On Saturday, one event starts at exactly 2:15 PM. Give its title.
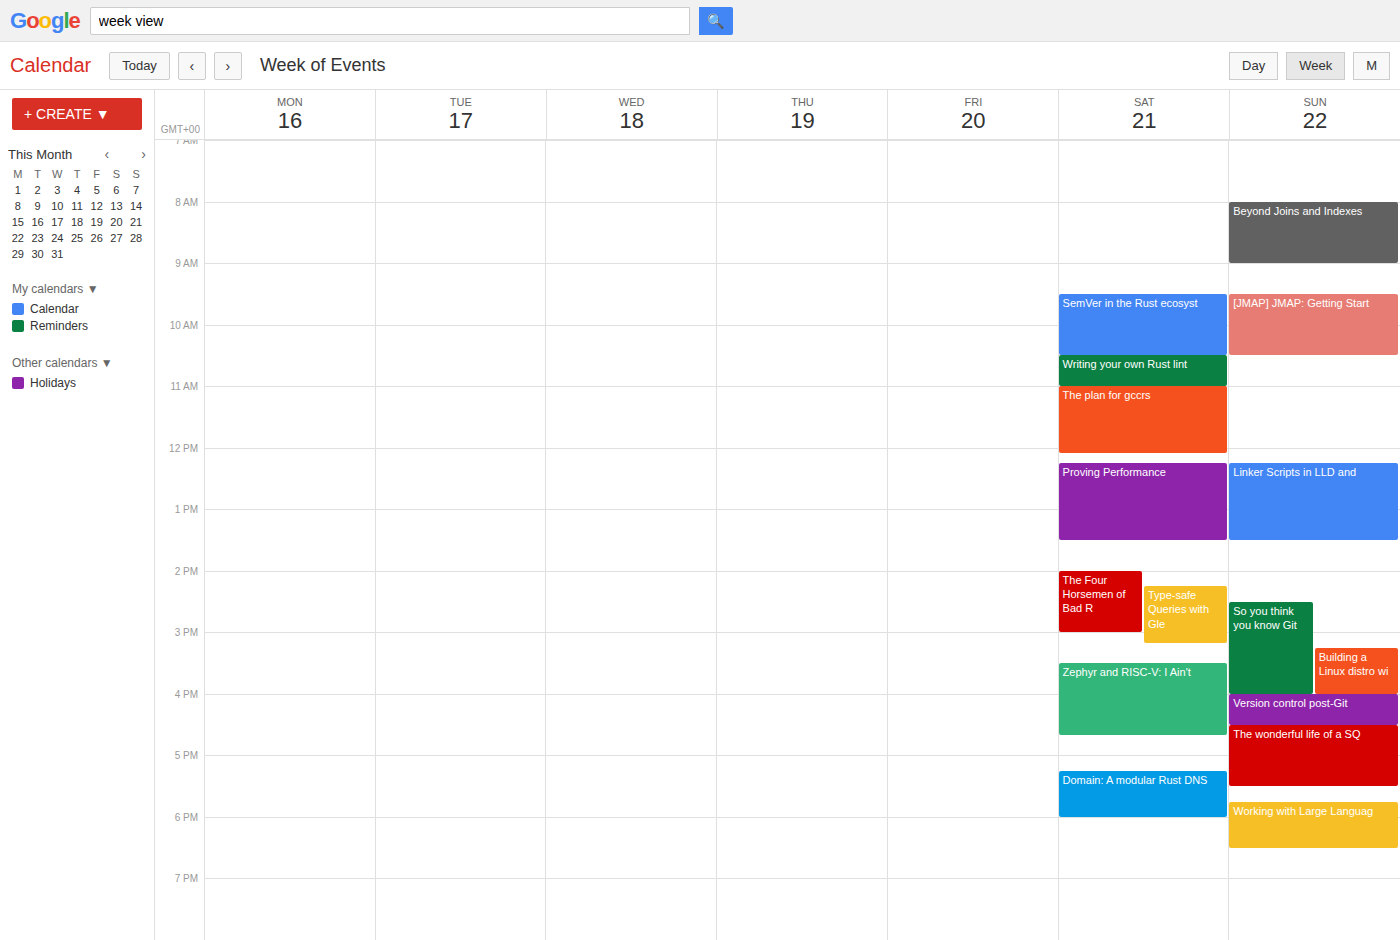
"Type-safe Queries with Gle"